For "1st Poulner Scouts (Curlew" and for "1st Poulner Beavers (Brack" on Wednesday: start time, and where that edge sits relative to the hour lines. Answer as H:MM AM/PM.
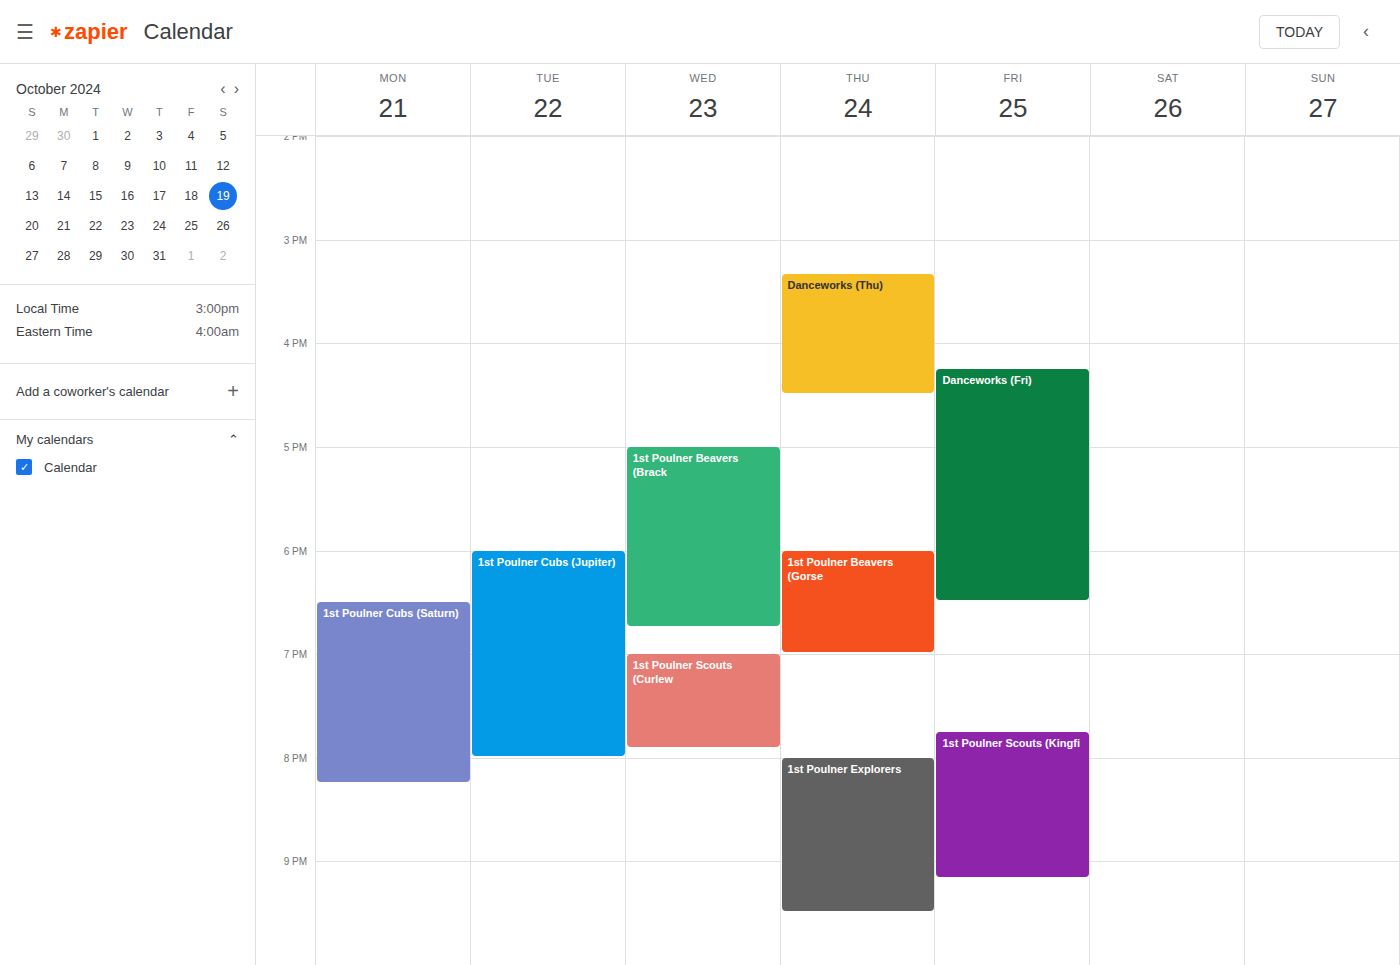
"1st Poulner Scouts (Curlew": 7:00 PM, exactly on the 7 PM line. "1st Poulner Beavers (Brack": 5:00 PM, exactly on the 5 PM line.